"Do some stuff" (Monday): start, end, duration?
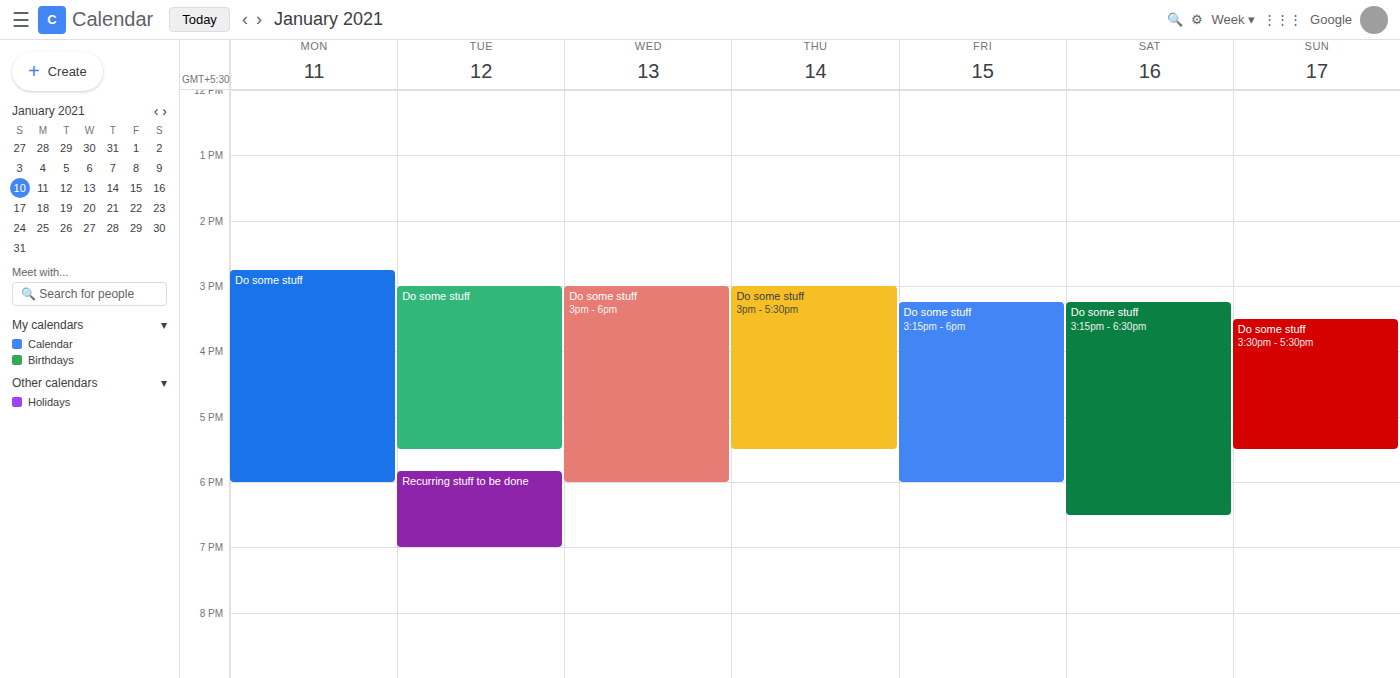
2:45 PM to 6:00 PM, 3 hours 15 minutes